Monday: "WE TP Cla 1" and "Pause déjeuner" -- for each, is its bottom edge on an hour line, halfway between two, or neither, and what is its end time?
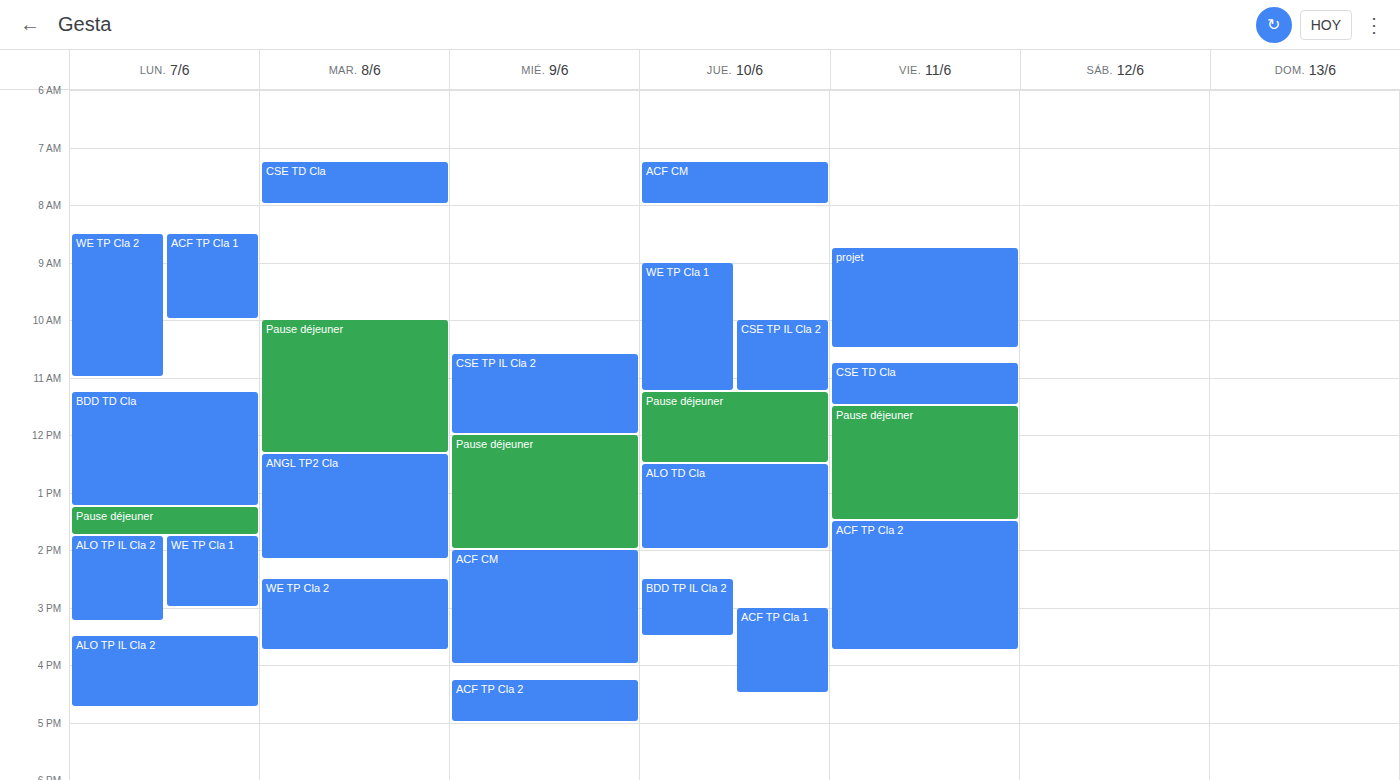
"WE TP Cla 1": 3:00 PM, exactly on the 3 PM line. "Pause déjeuner": 1:45 PM, neither: three quarters of the way from the 1 PM line to the 2 PM line.